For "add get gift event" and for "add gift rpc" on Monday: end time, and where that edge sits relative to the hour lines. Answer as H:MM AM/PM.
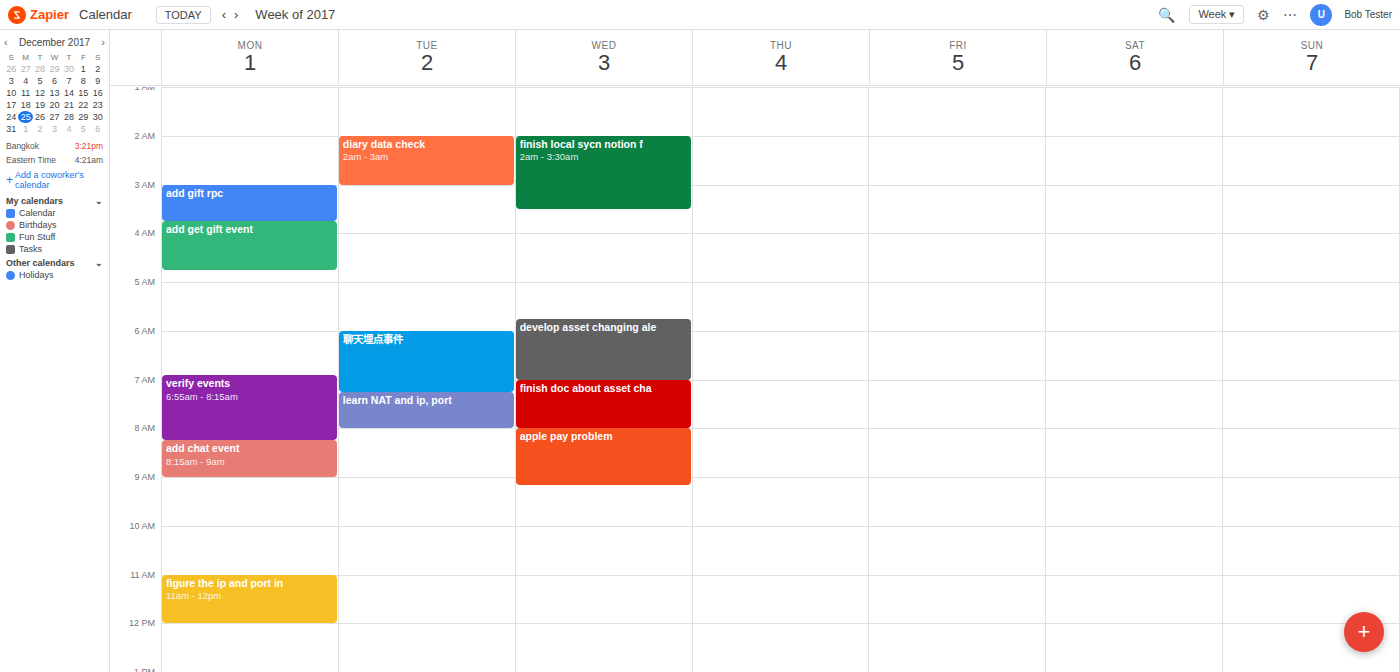
"add get gift event": 4:45 AM, neither: three quarters of the way from the 4 AM line to the 5 AM line. "add gift rpc": 3:45 AM, neither: three quarters of the way from the 3 AM line to the 4 AM line.